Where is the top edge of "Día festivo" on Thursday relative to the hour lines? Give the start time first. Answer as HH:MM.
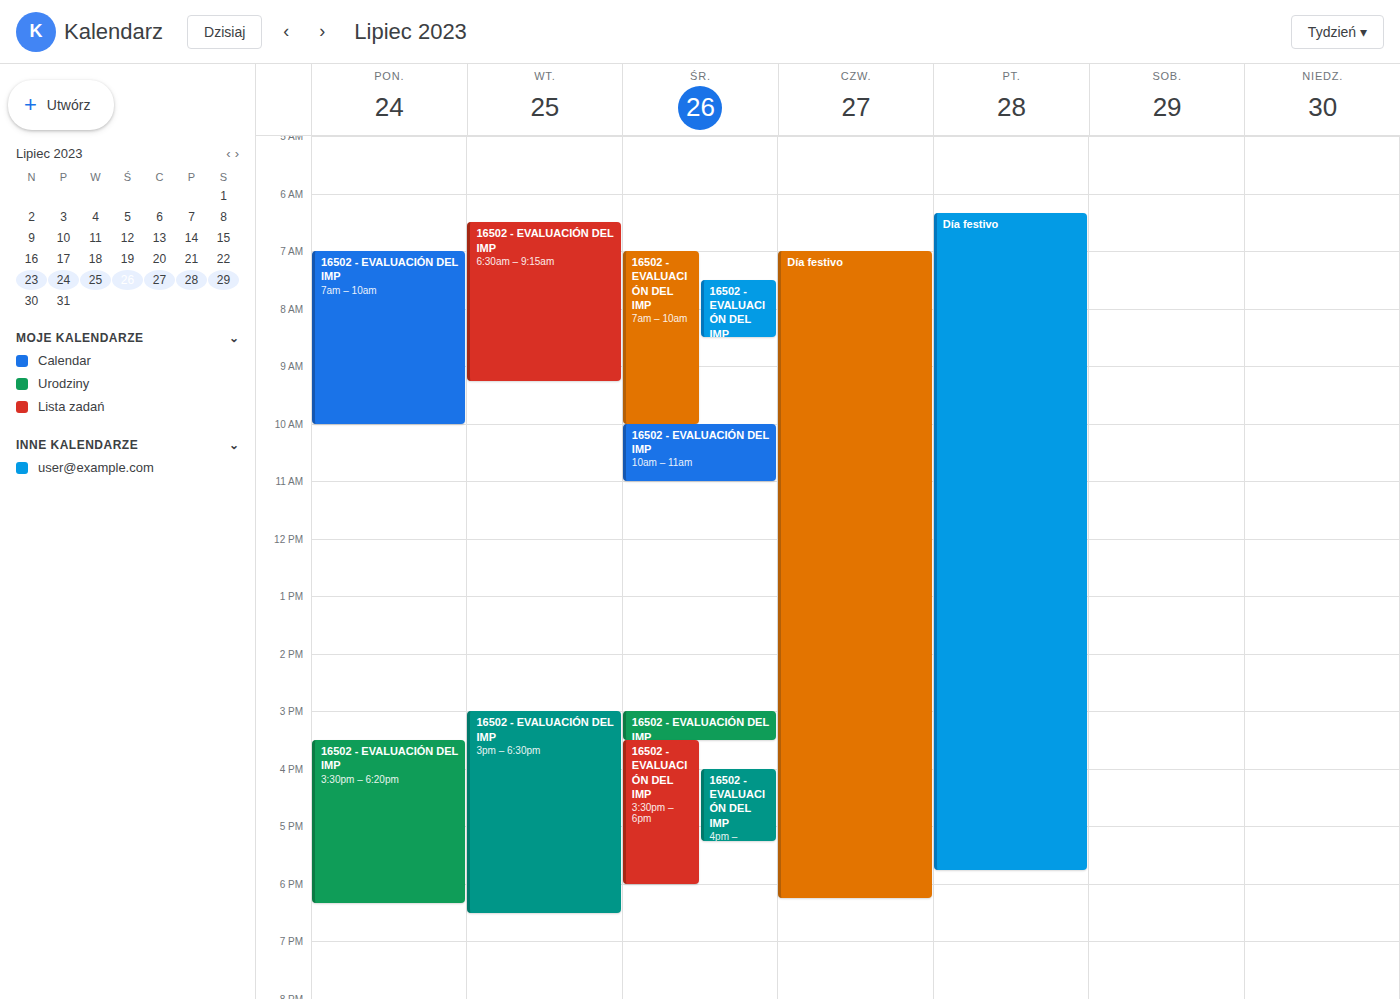
07:00 -- exactly on the 07:00 line.